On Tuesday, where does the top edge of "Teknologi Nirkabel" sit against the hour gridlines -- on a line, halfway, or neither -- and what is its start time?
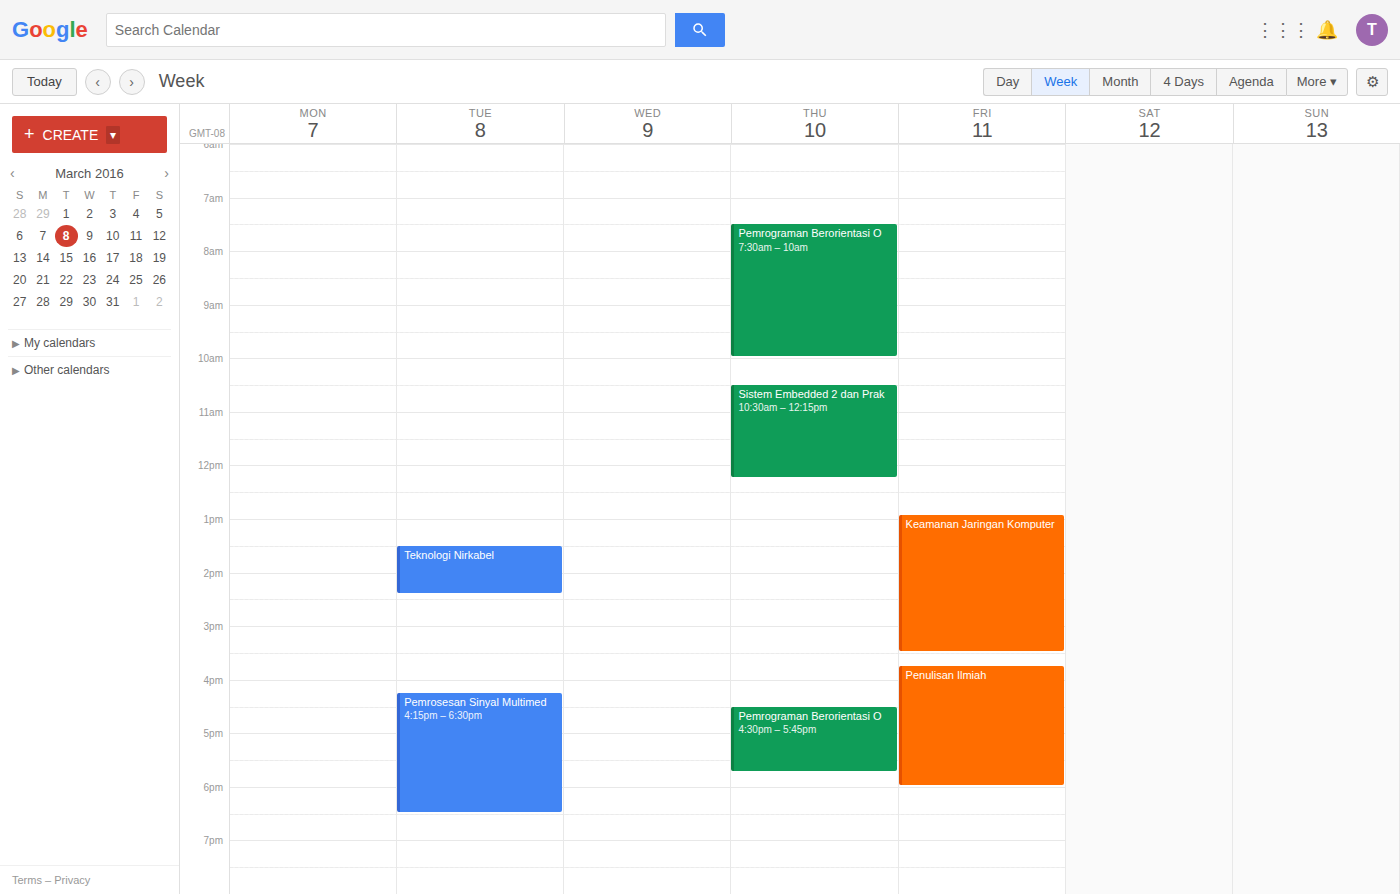
1:30 PM -- halfway between the 1 PM and 2 PM lines.